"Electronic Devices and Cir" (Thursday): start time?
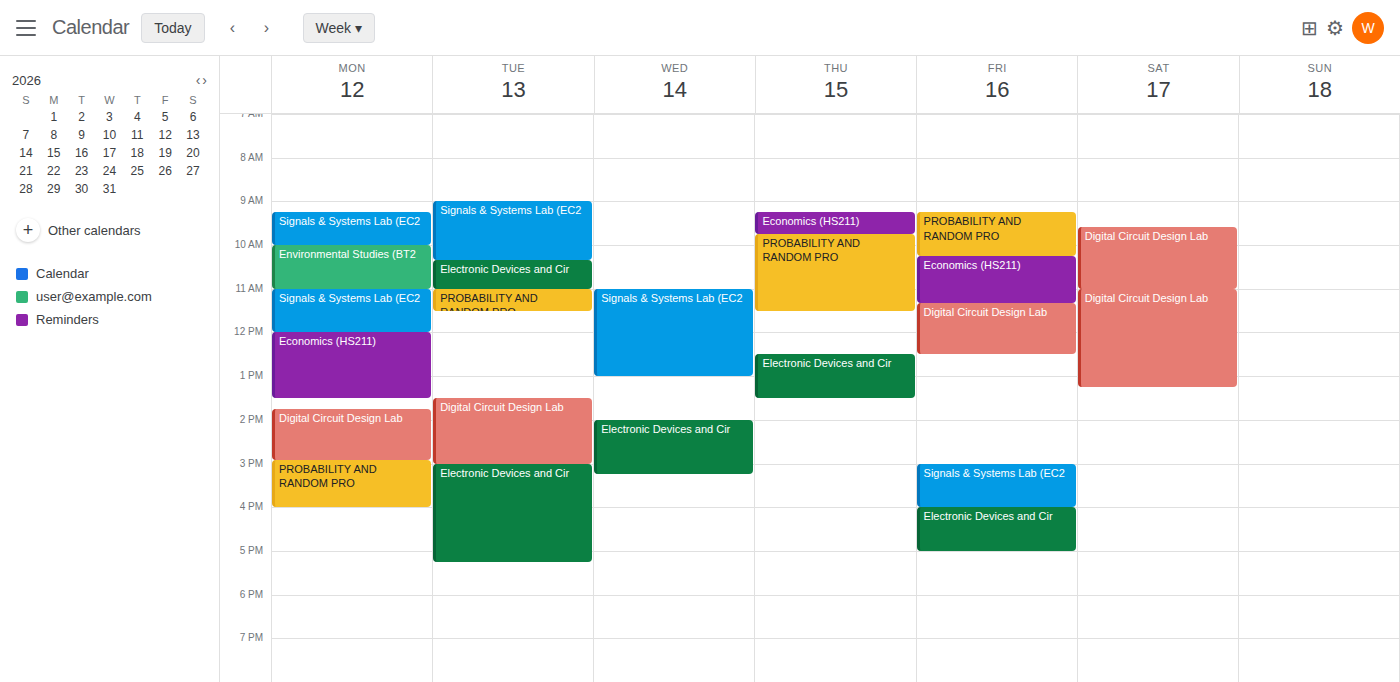
12:30 PM